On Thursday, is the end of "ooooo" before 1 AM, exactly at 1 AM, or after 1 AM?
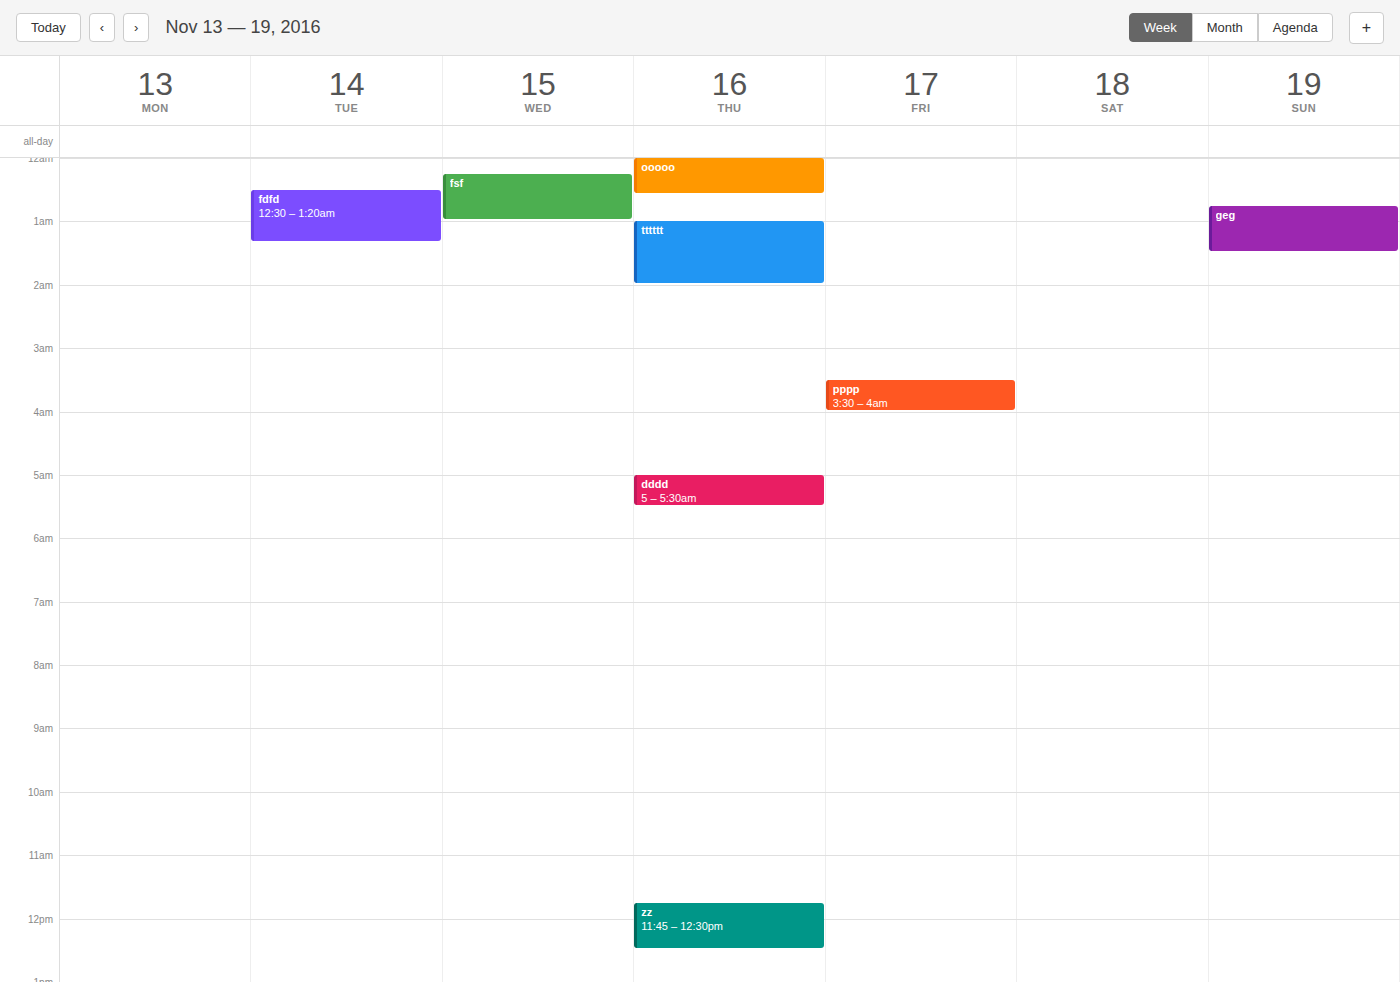
12:35 AM -- before 1 AM, 25 minutes above the 1 AM line.